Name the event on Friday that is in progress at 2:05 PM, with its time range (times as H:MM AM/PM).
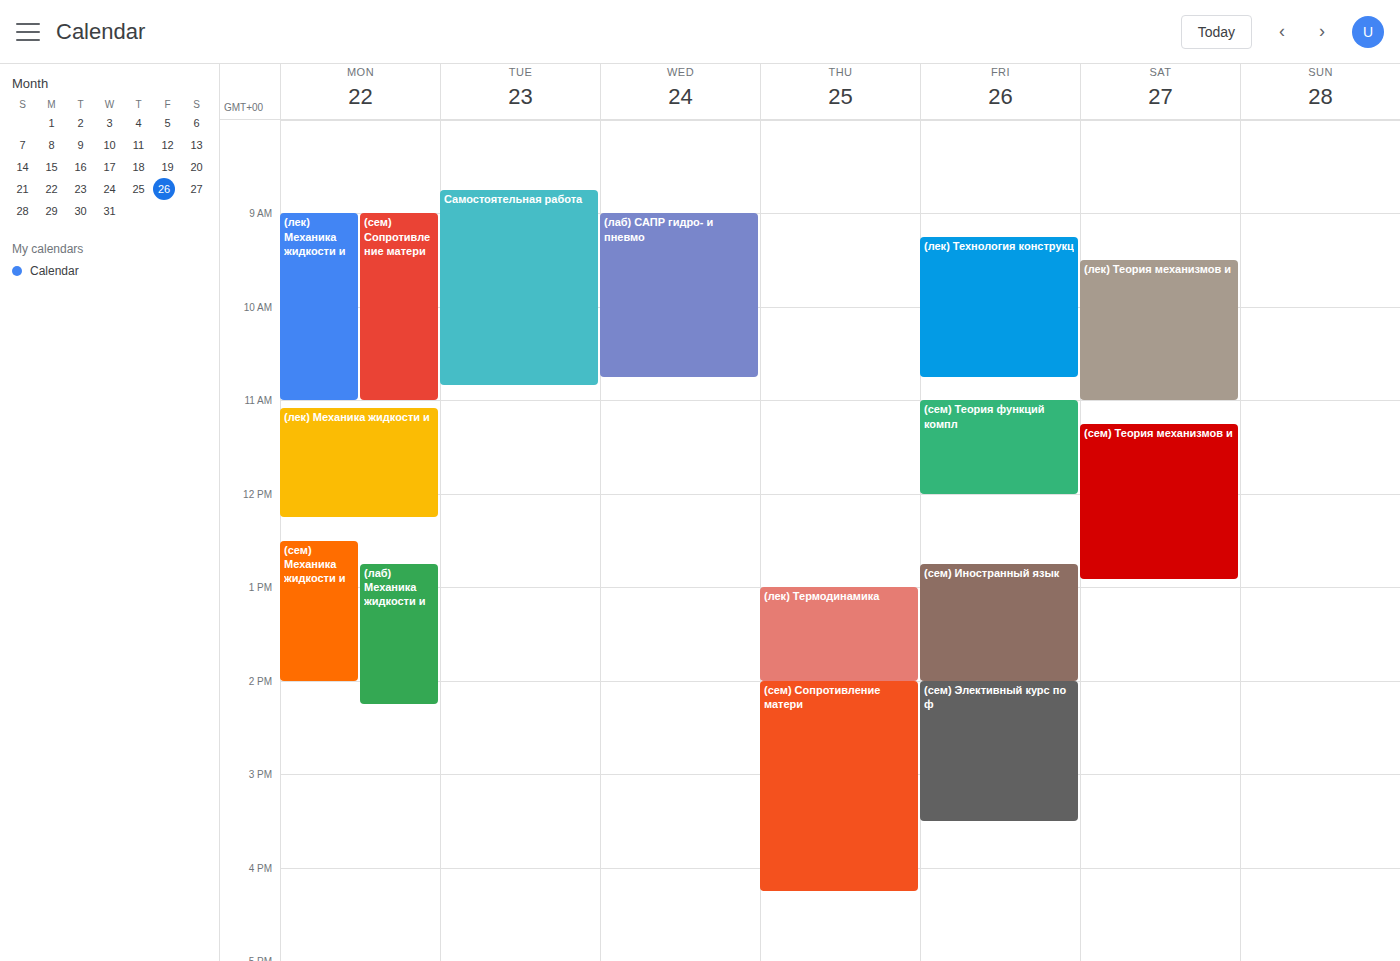
"(сем) Элективный курс по ф", 2:00 PM to 3:30 PM